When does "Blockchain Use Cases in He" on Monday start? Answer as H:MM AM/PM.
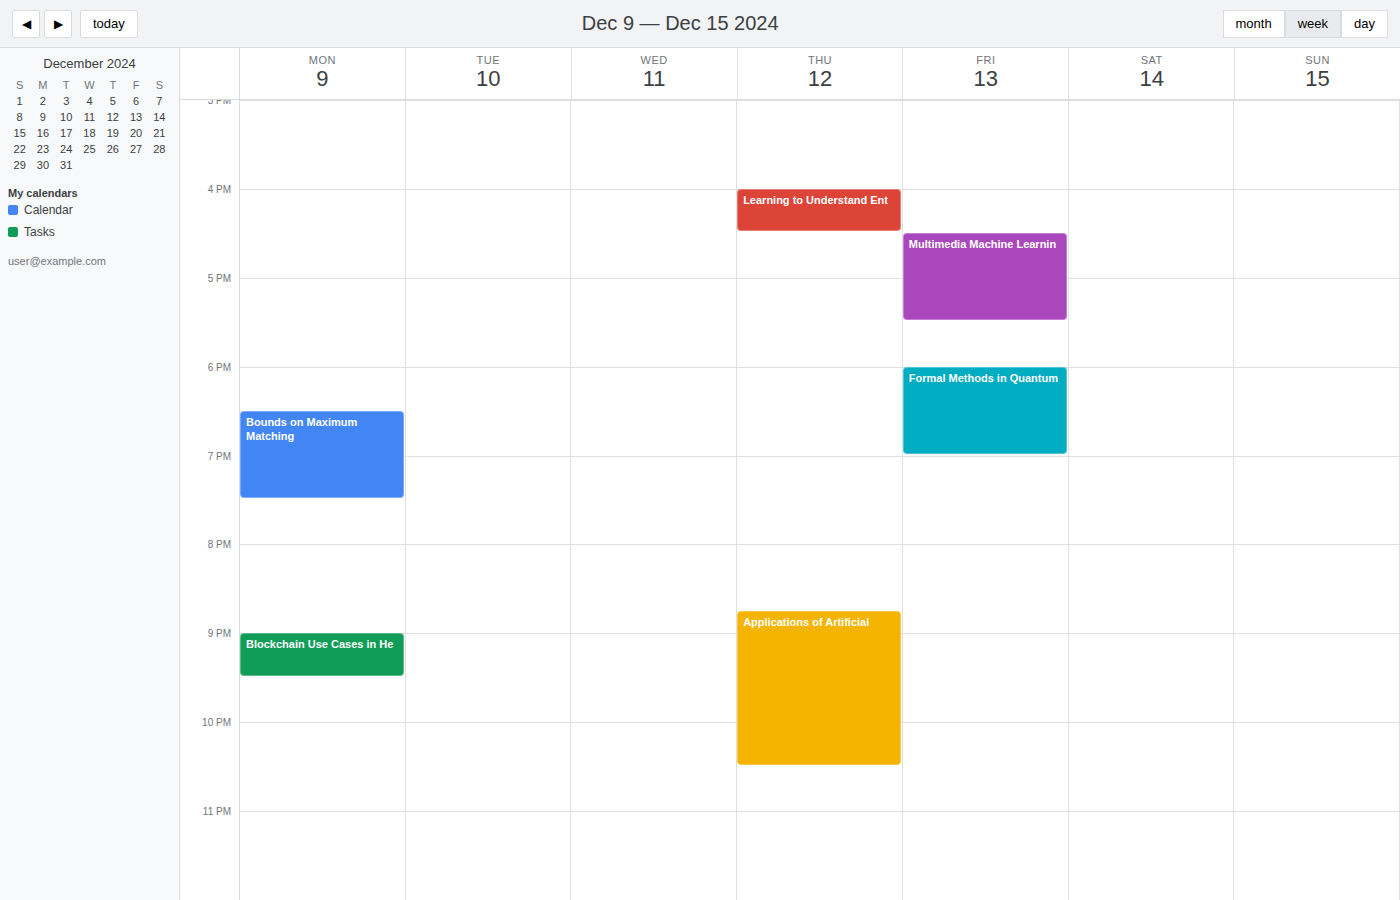
9:00 PM